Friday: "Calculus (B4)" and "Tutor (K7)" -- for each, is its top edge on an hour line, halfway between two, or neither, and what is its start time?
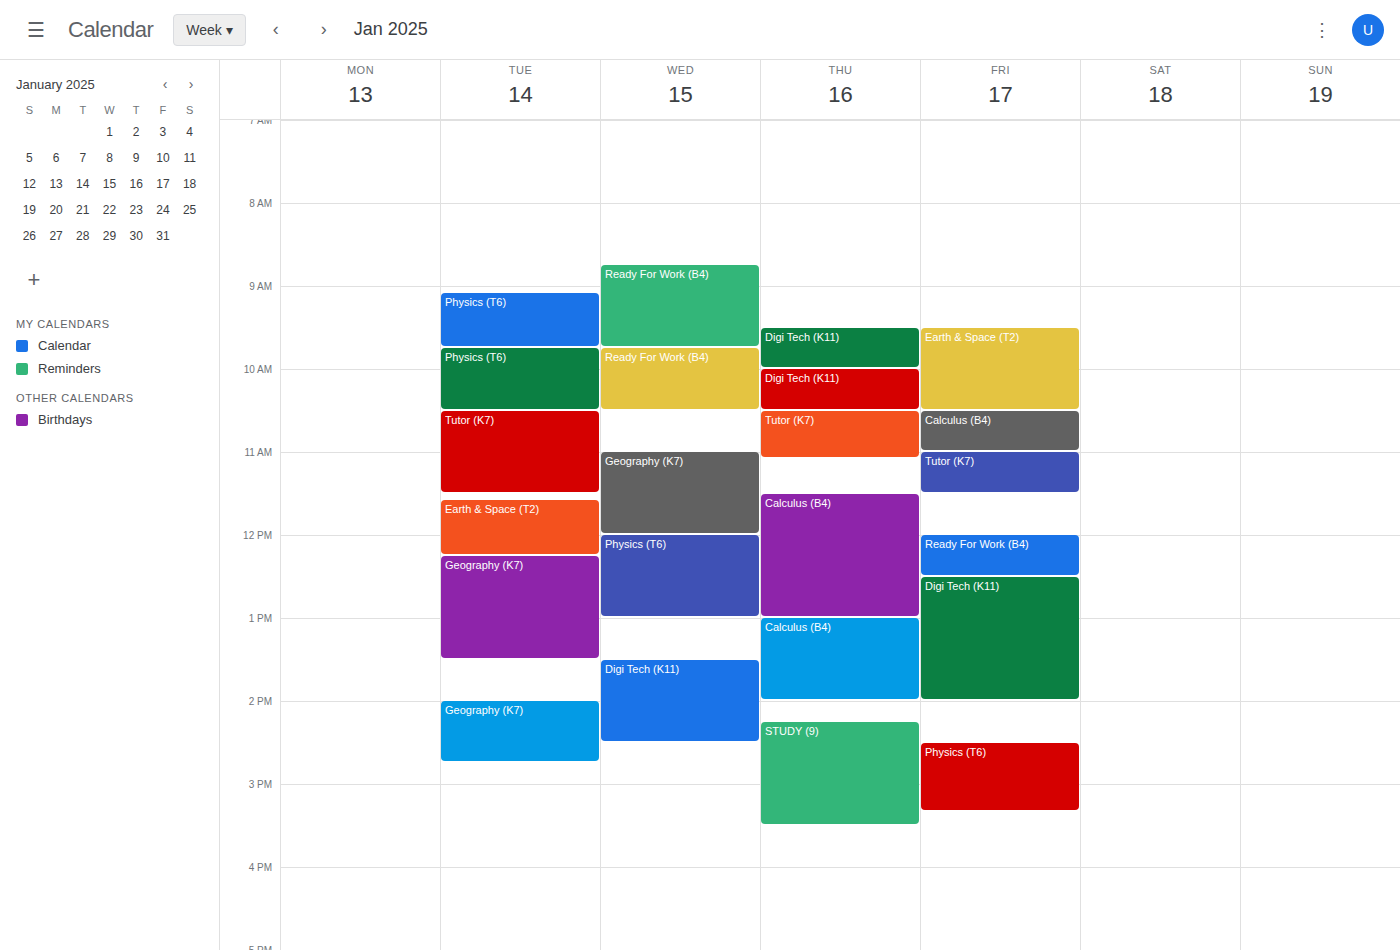
"Calculus (B4)": 10:30 AM, halfway between the 10 AM and 11 AM lines. "Tutor (K7)": 11:00 AM, exactly on the 11 AM line.